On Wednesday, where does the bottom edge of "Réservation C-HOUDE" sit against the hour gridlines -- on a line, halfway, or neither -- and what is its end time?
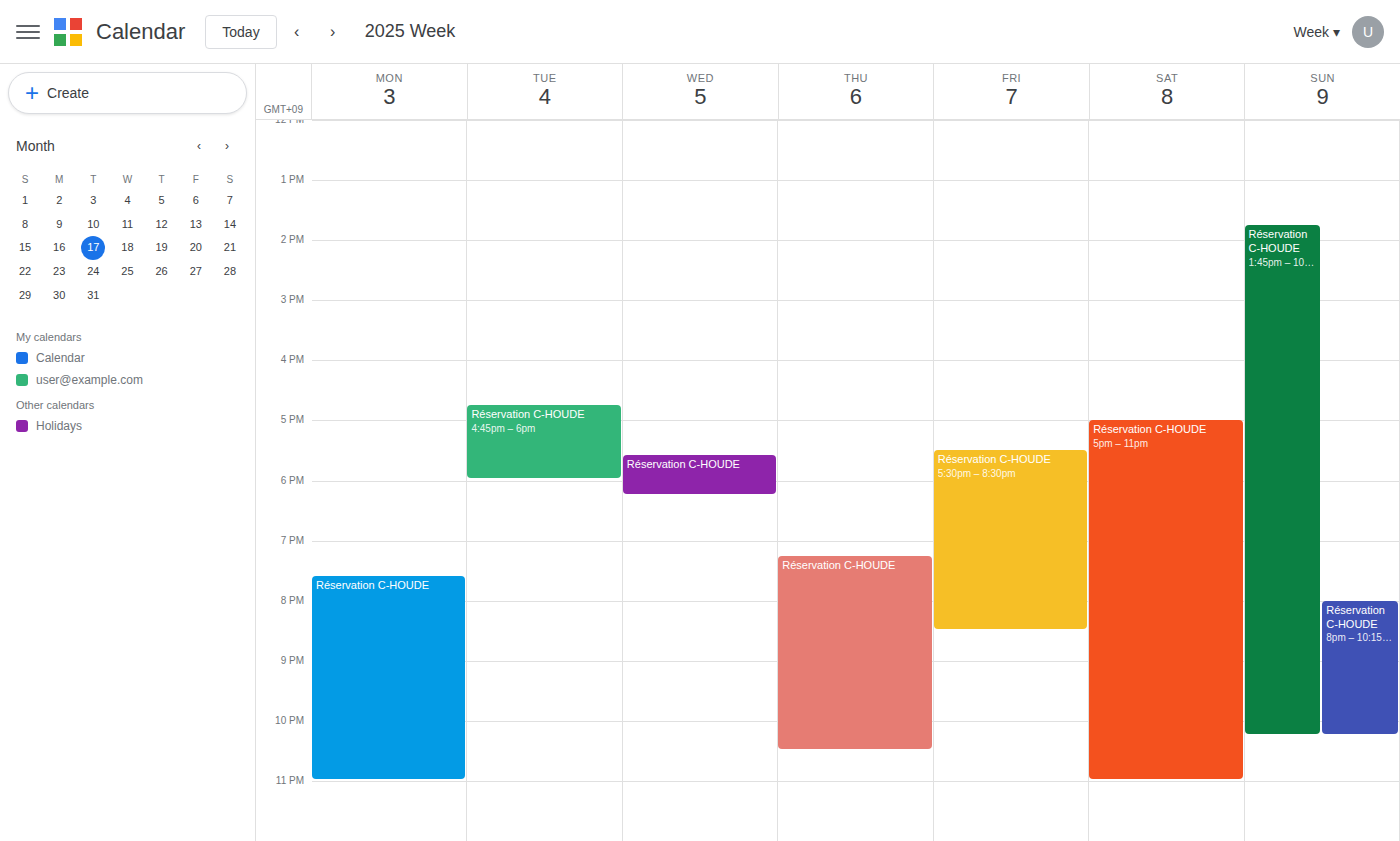
6:15 PM -- neither: a quarter of the way from the 6 PM line to the 7 PM line.